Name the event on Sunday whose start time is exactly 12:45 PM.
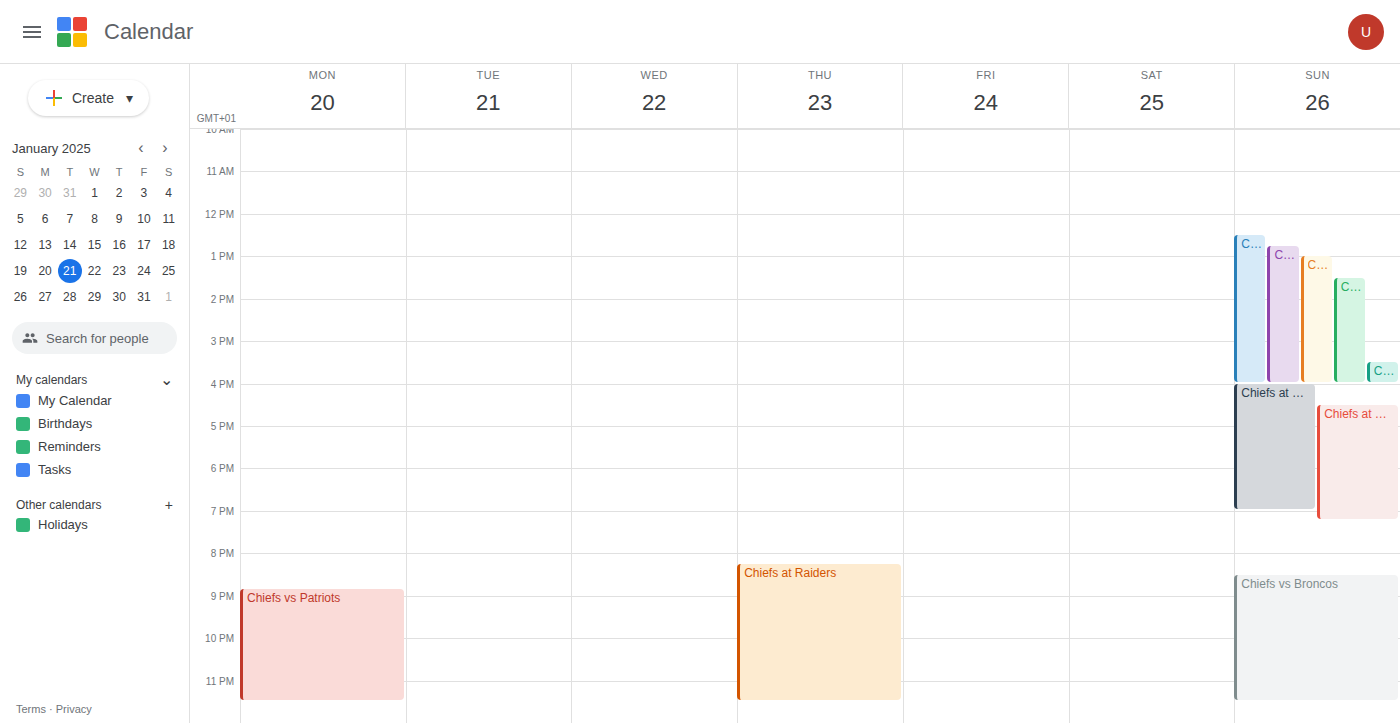
"Chiefs at Bills"